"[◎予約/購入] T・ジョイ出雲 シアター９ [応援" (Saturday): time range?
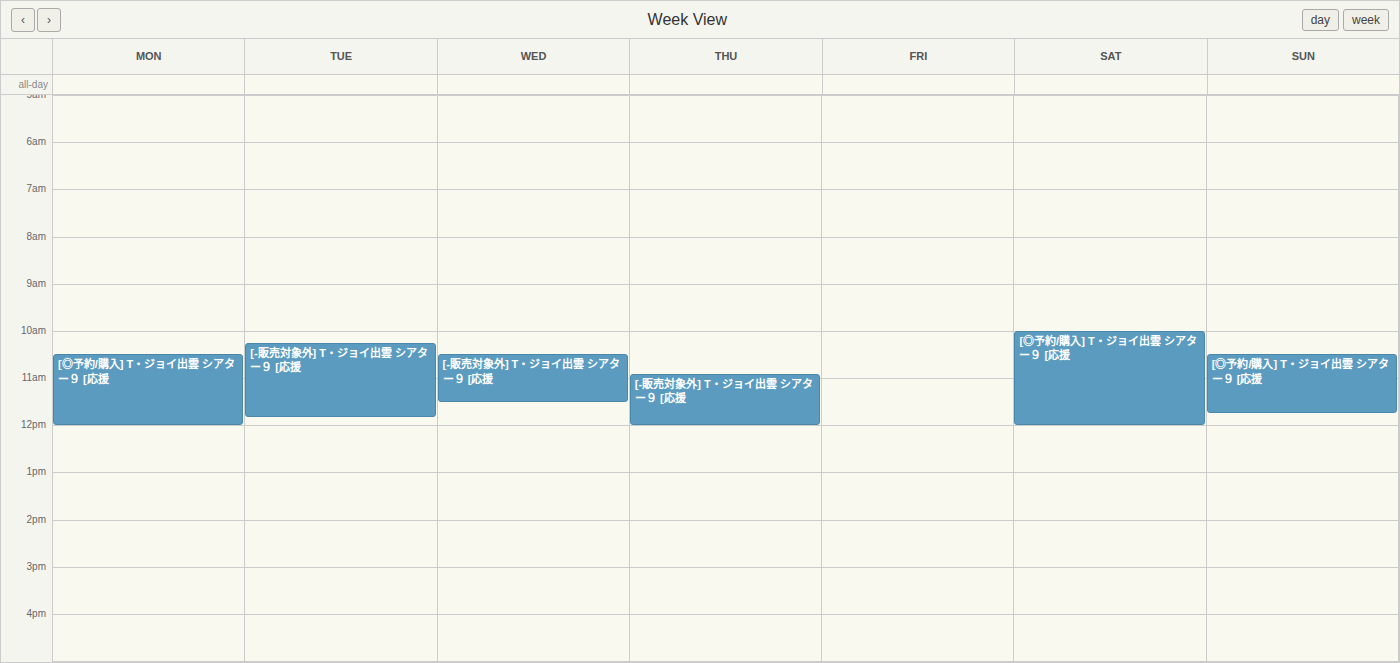
10:00 AM to 12:00 PM